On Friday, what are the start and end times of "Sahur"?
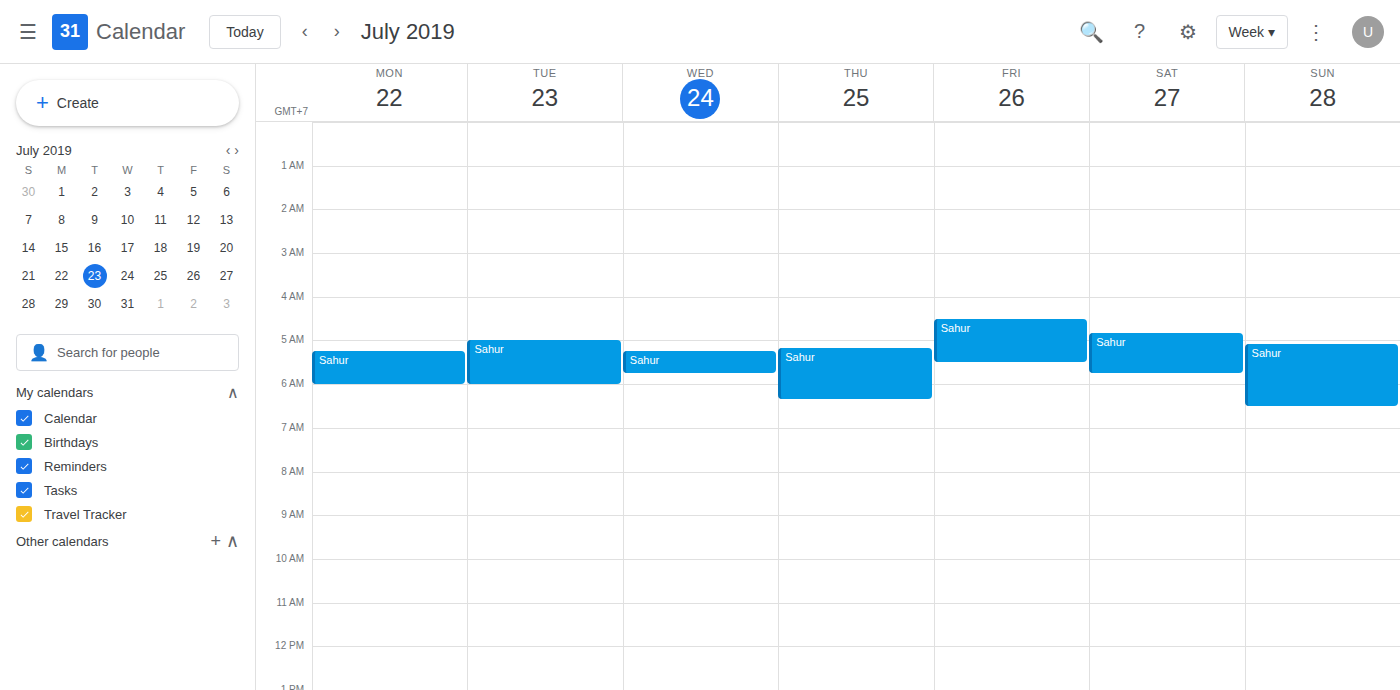
4:30 AM to 5:30 AM